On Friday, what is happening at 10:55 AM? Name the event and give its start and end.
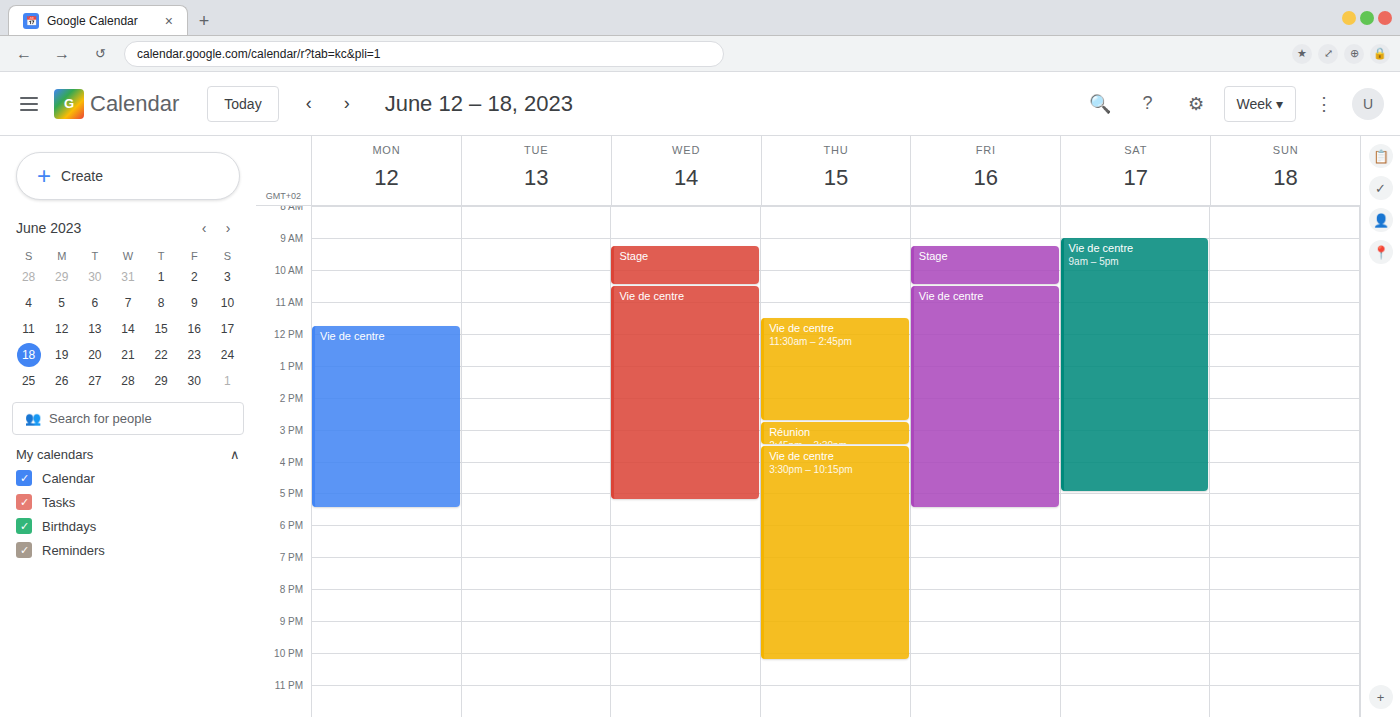
"Vie de centre", 10:30 AM to 5:30 PM